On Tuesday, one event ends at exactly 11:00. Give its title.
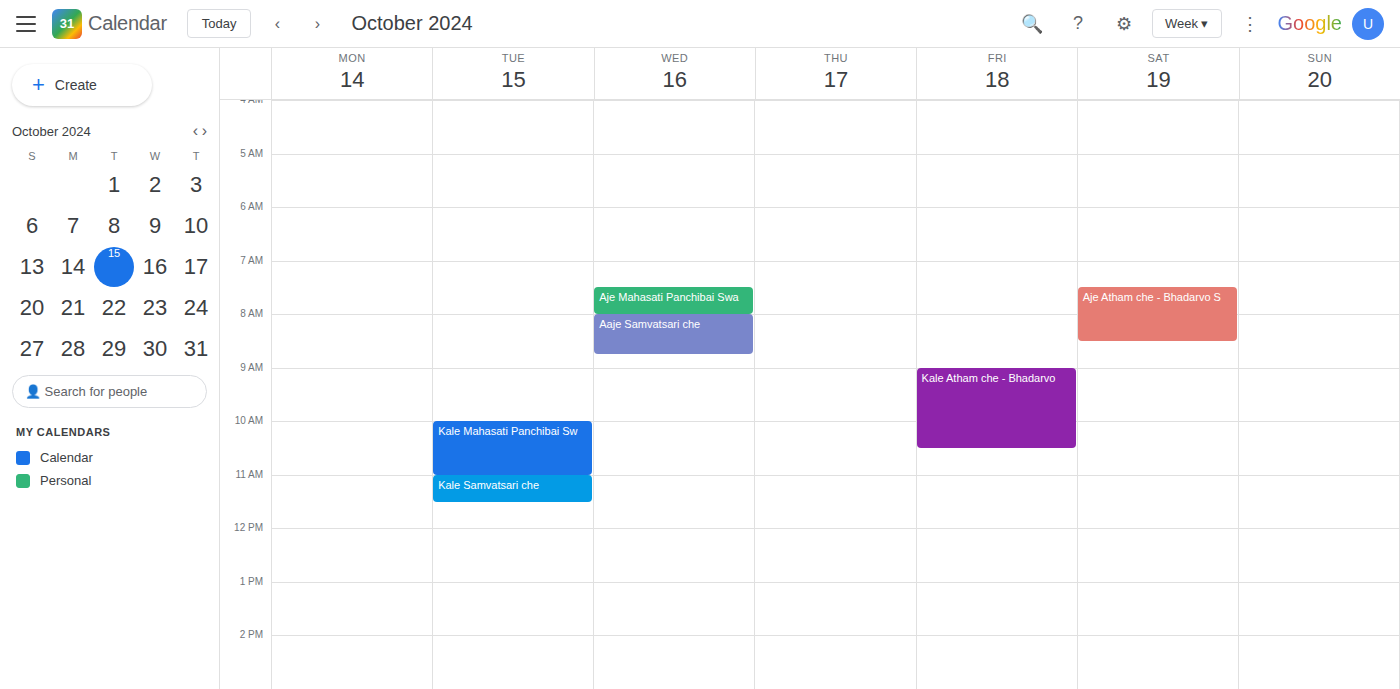
"Kale Mahasati Panchibai Sw"